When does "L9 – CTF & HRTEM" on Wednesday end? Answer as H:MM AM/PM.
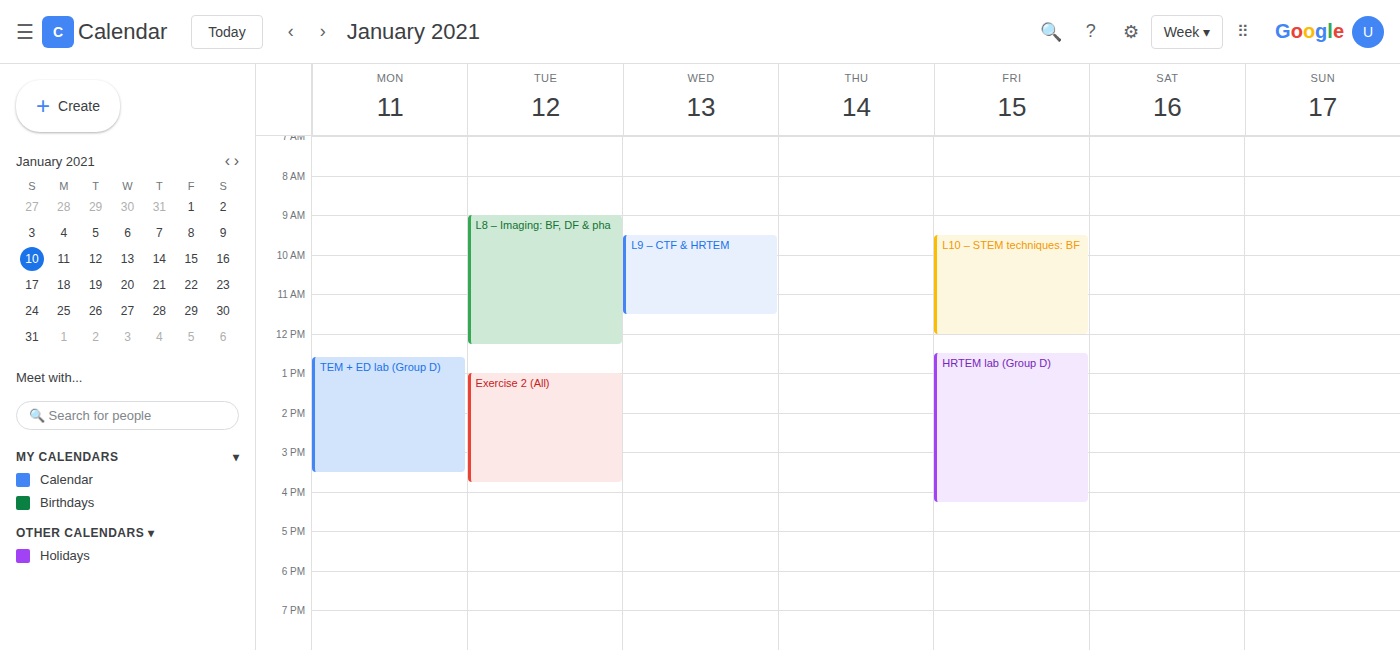
11:30 AM